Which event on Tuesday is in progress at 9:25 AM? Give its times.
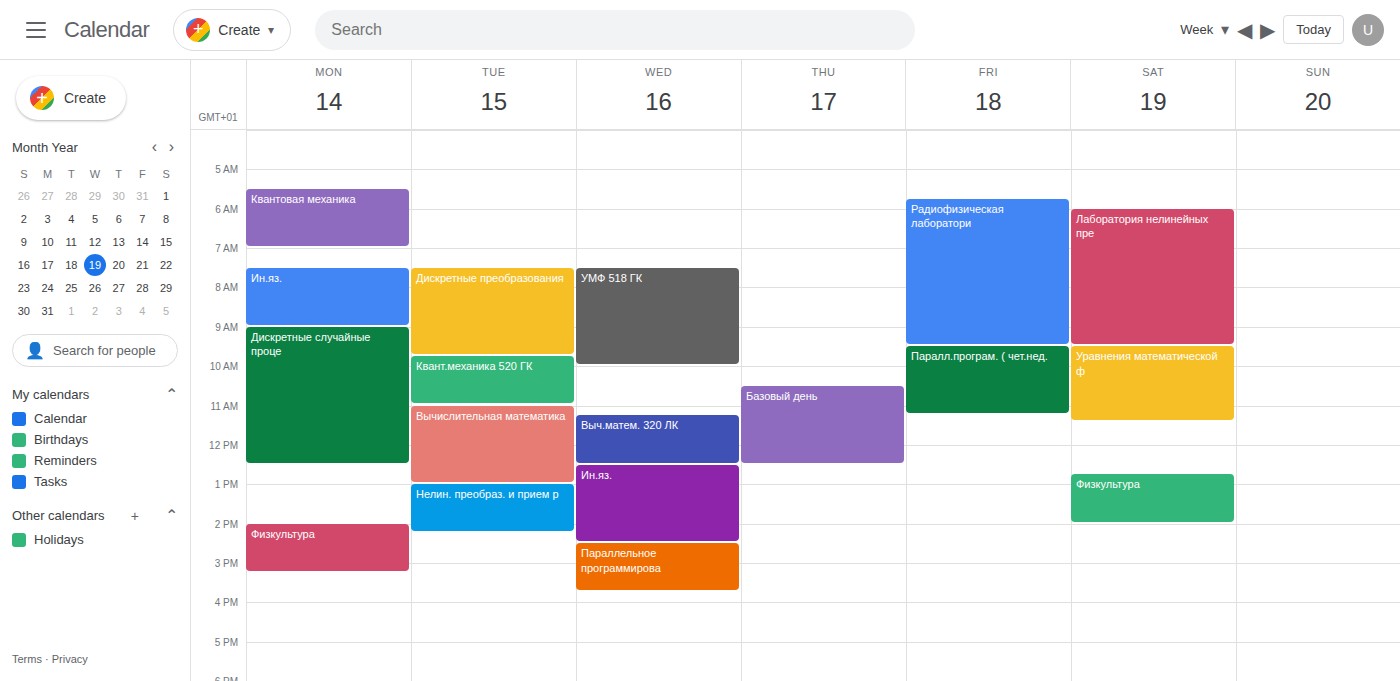
"Дискретные преобразования", 7:30 AM to 9:45 AM